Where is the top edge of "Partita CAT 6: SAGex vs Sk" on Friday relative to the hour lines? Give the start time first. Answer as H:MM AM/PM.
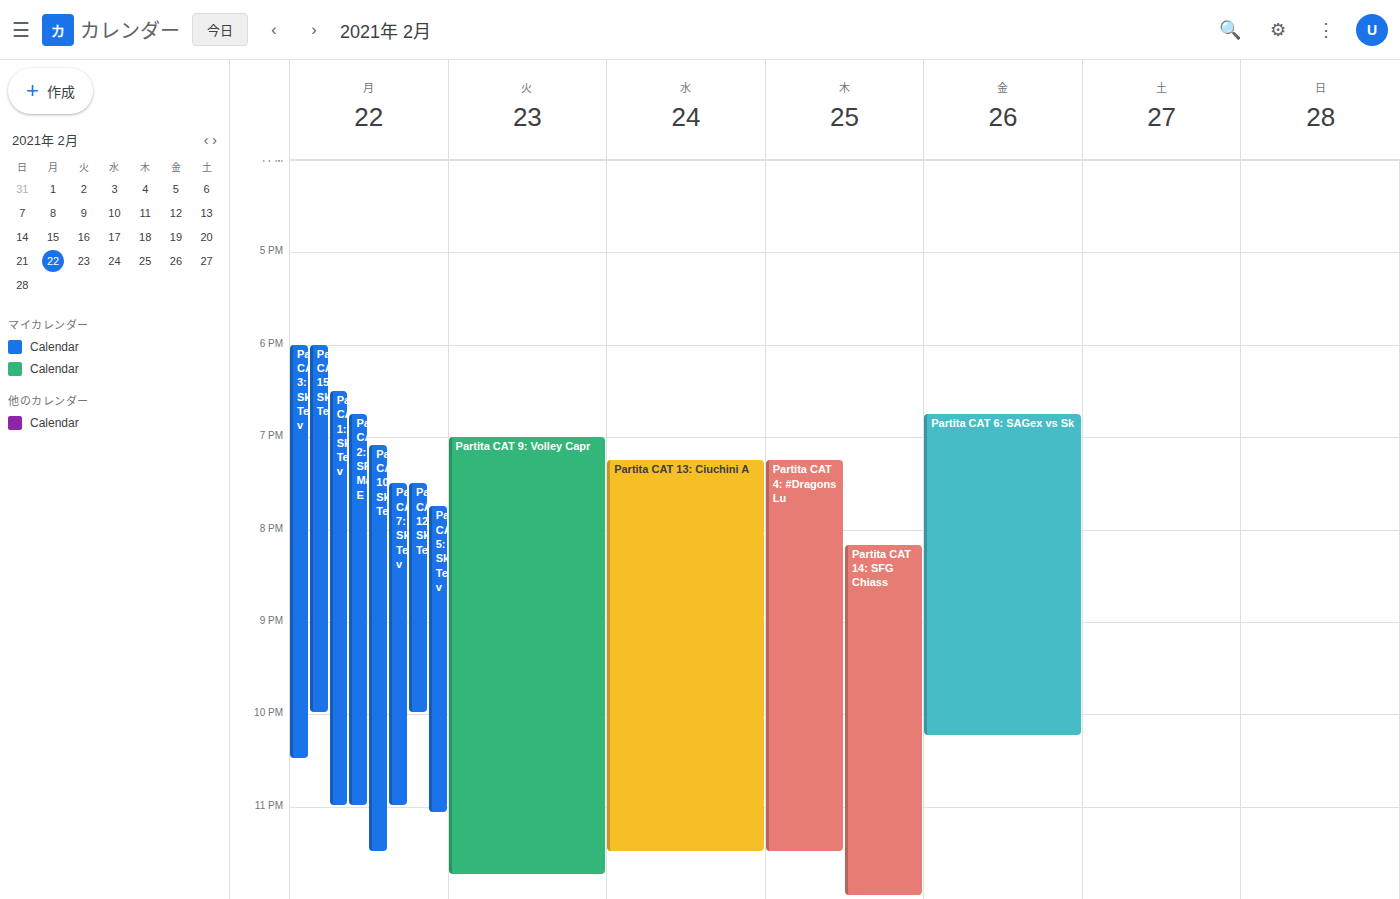
6:45 PM -- neither: three quarters of the way from the 6 PM line to the 7 PM line.